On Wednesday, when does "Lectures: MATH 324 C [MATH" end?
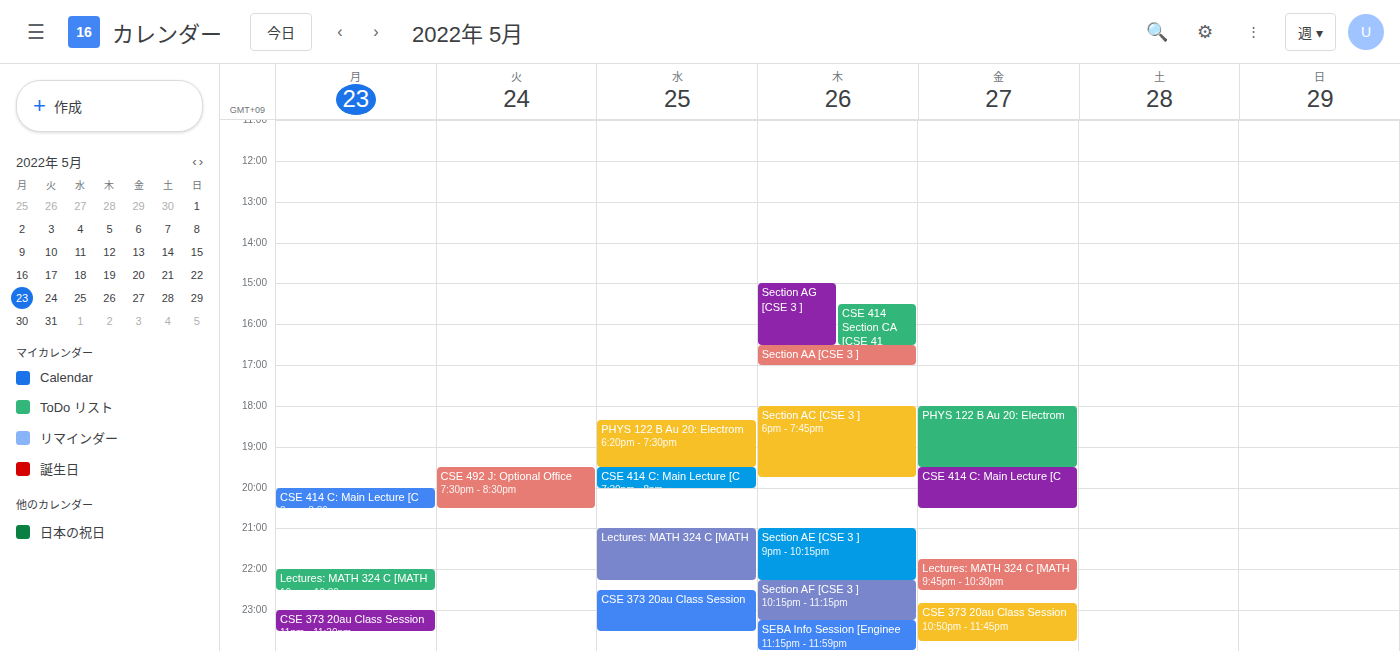
22:15